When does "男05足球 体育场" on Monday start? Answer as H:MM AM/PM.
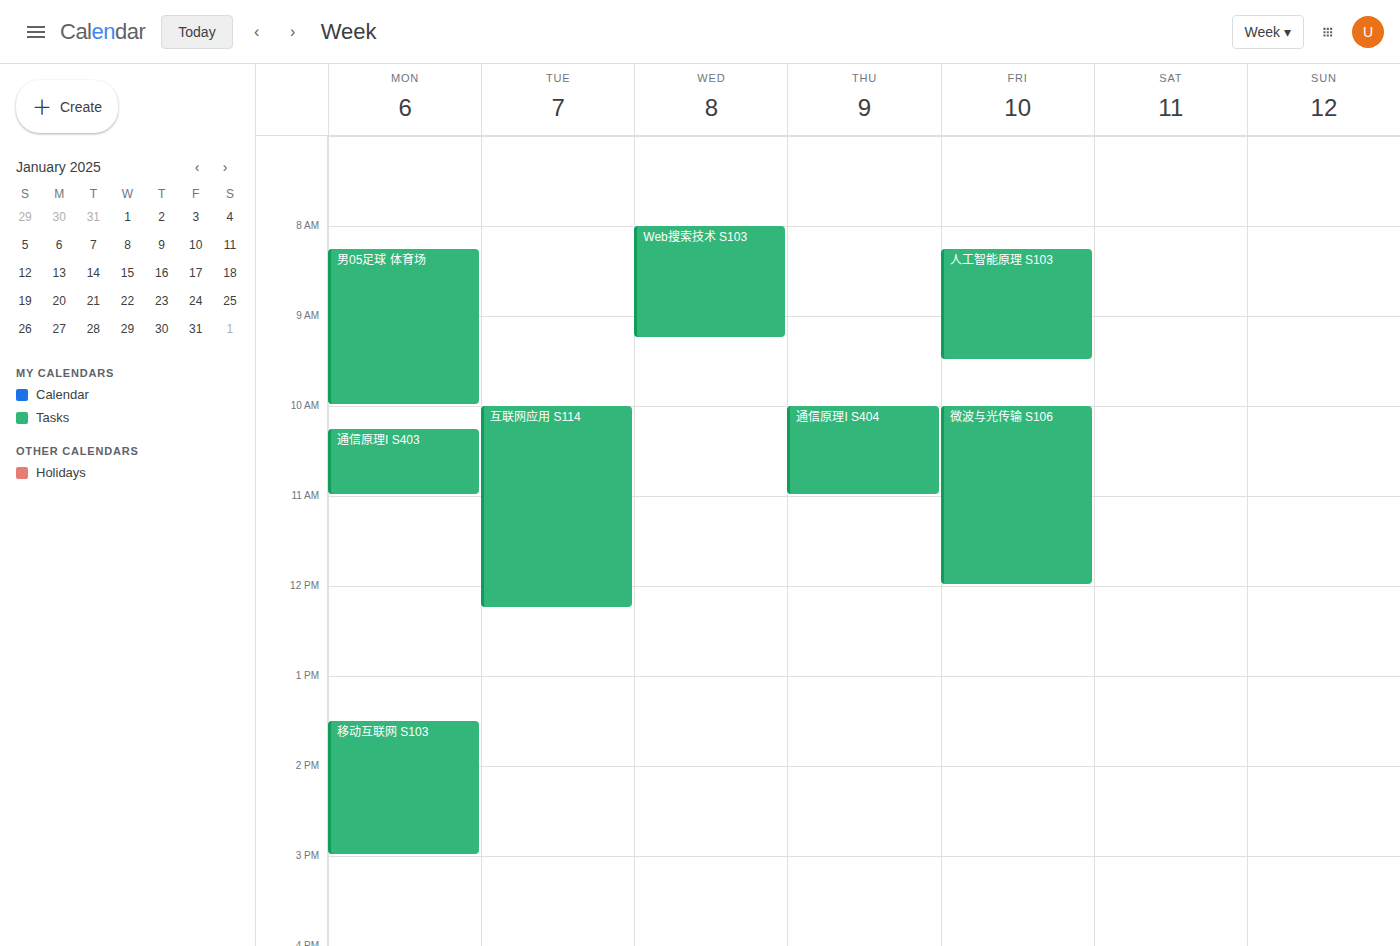
8:15 AM